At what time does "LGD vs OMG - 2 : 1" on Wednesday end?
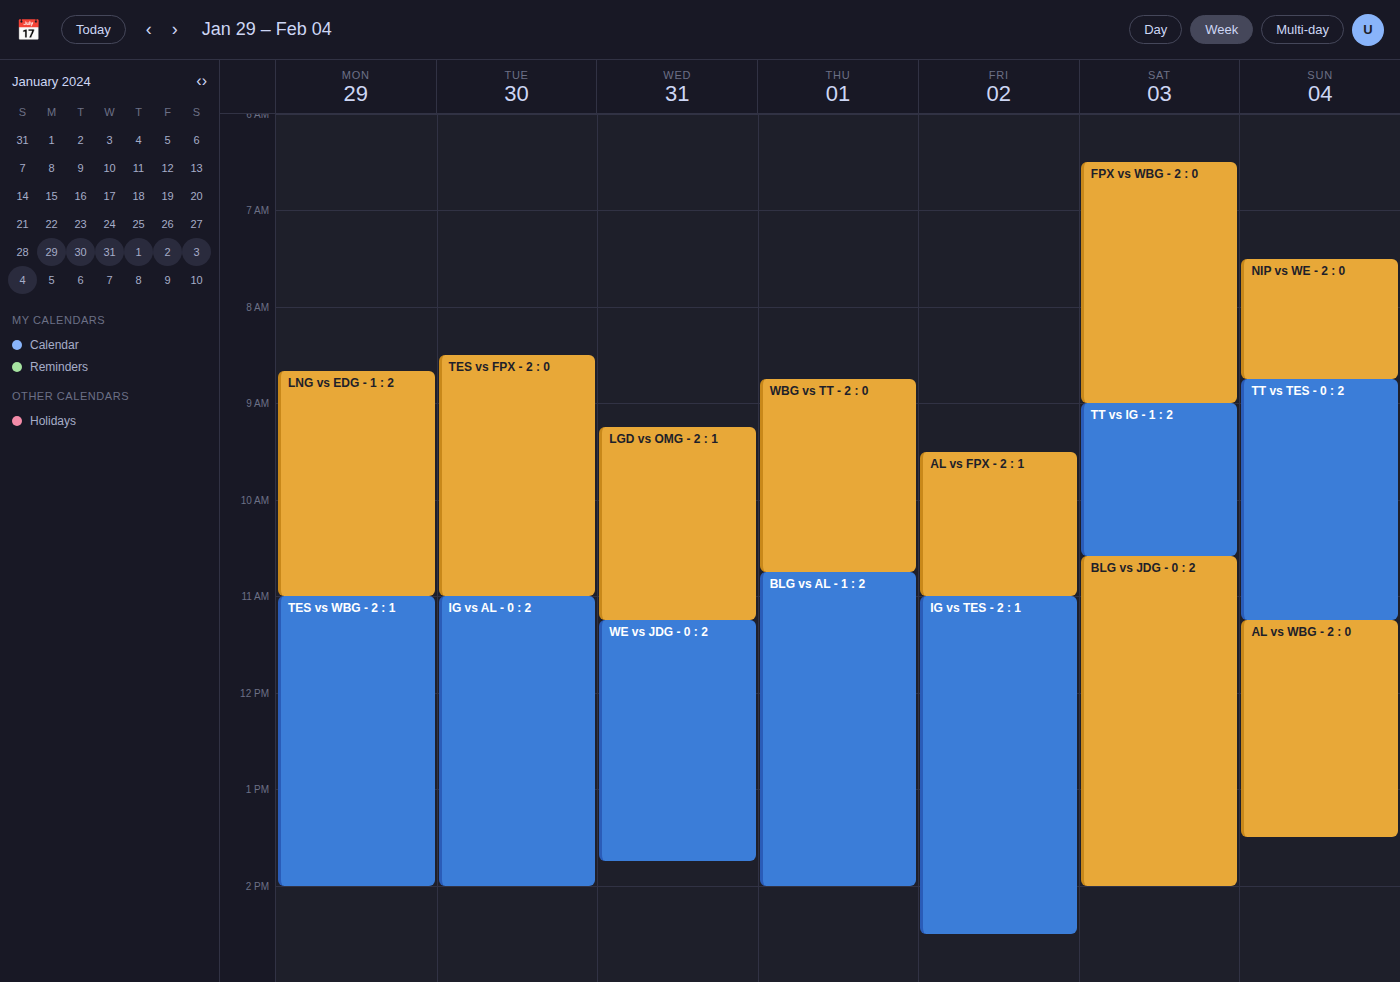
11:15 AM